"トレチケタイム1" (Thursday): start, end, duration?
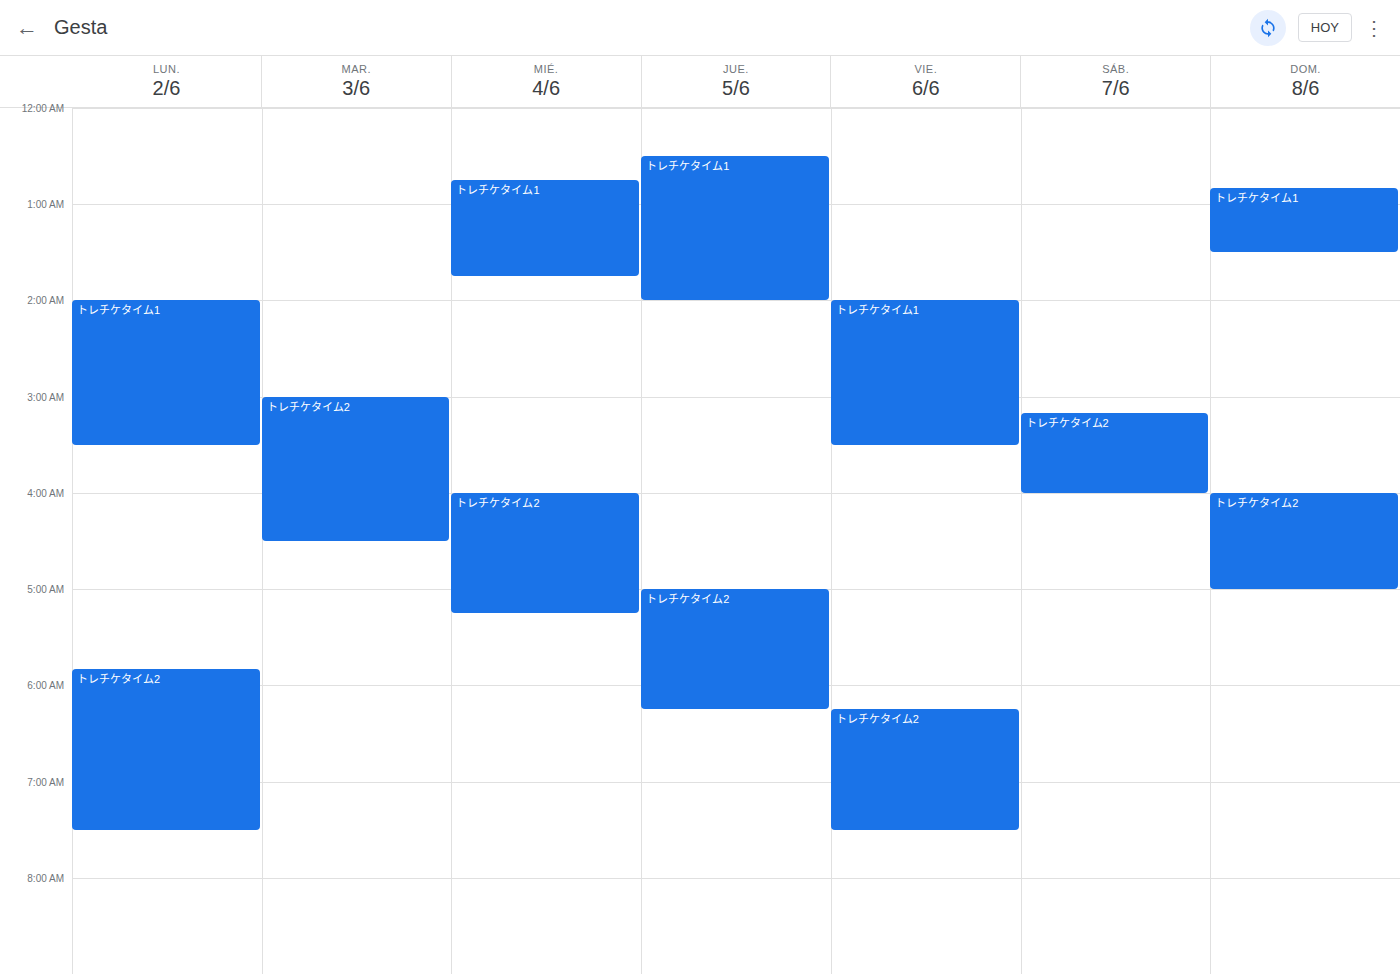
12:30 AM to 2:00 AM, 1 hour 30 minutes